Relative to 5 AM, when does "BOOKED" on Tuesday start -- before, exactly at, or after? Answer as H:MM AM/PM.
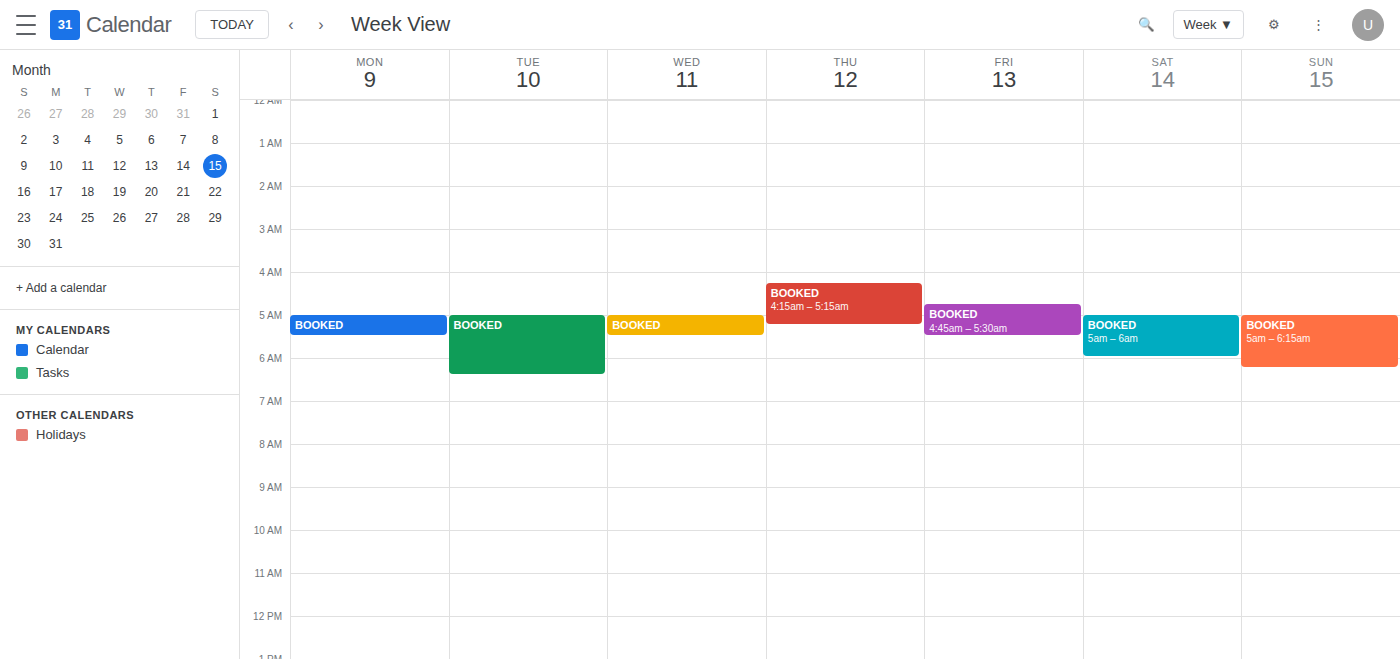
5:00 AM -- exactly at 5 AM, on the 5 AM line.